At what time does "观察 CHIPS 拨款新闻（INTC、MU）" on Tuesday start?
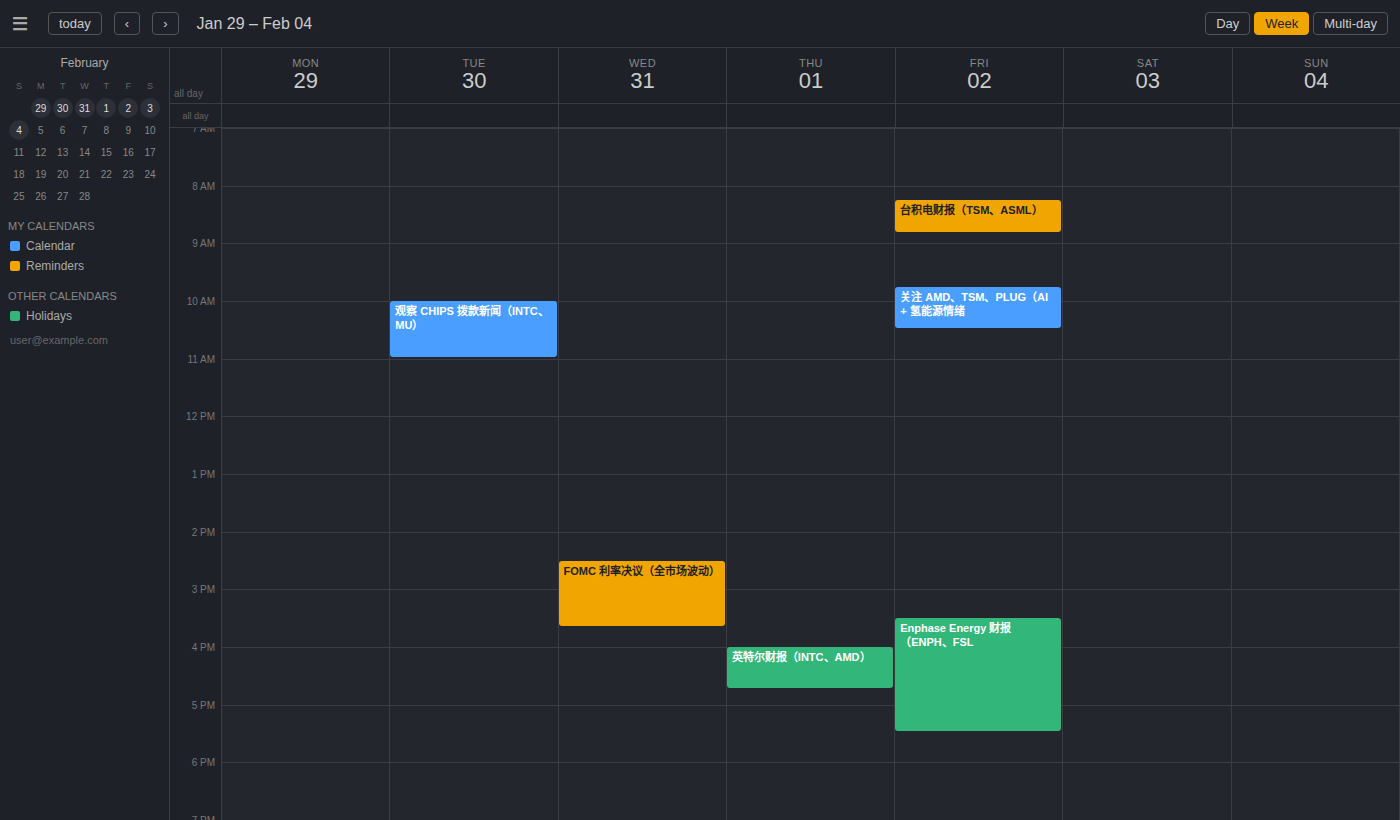
10:00 AM